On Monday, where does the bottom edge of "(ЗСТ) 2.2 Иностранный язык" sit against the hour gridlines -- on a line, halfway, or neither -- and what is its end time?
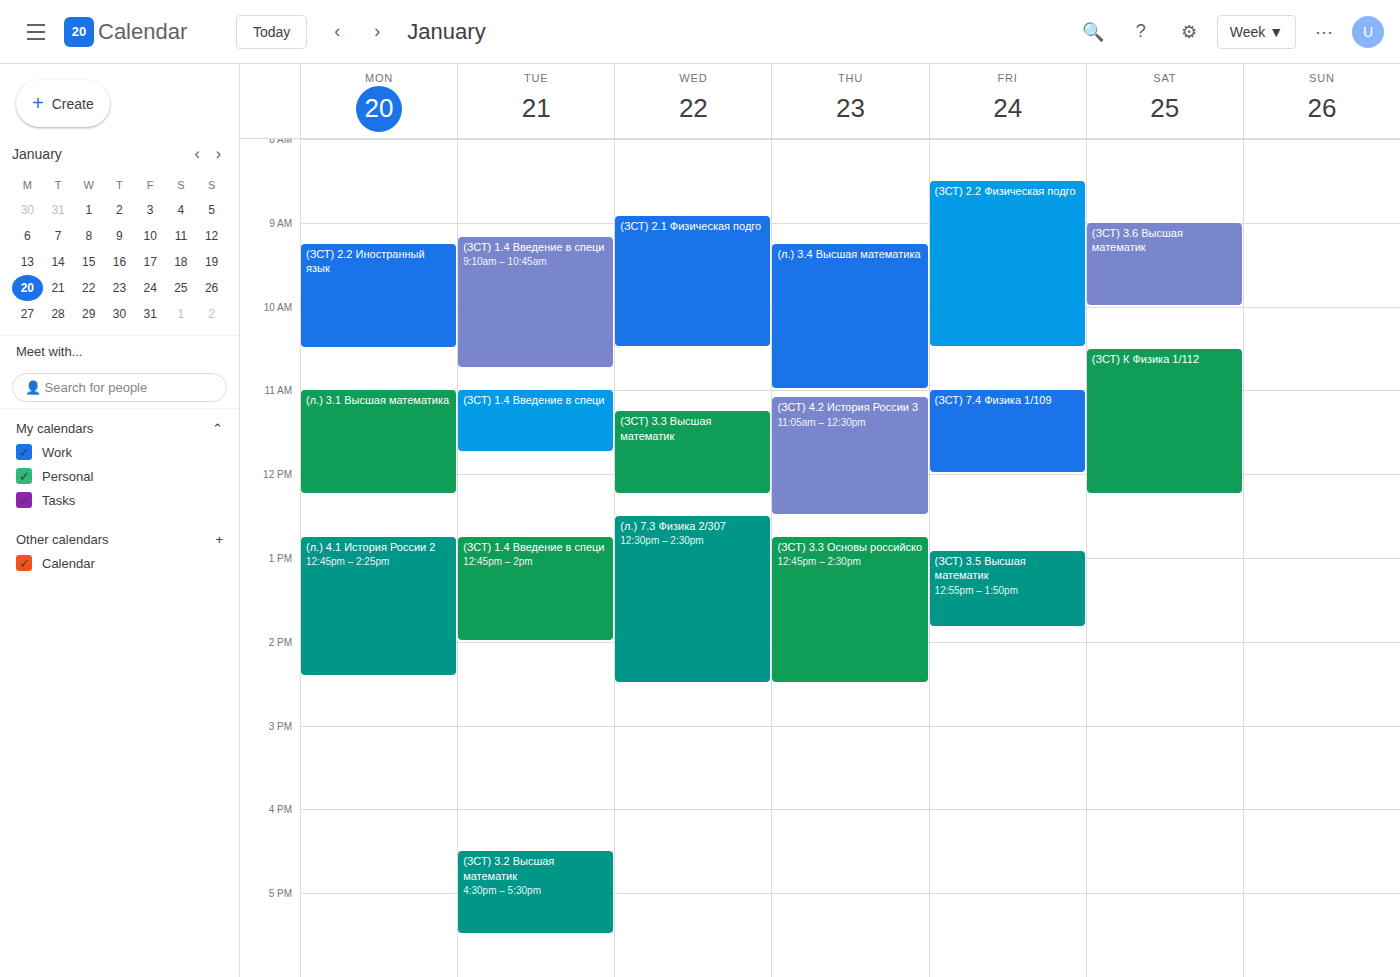
10:30 -- halfway between the 10:00 and 11:00 lines.